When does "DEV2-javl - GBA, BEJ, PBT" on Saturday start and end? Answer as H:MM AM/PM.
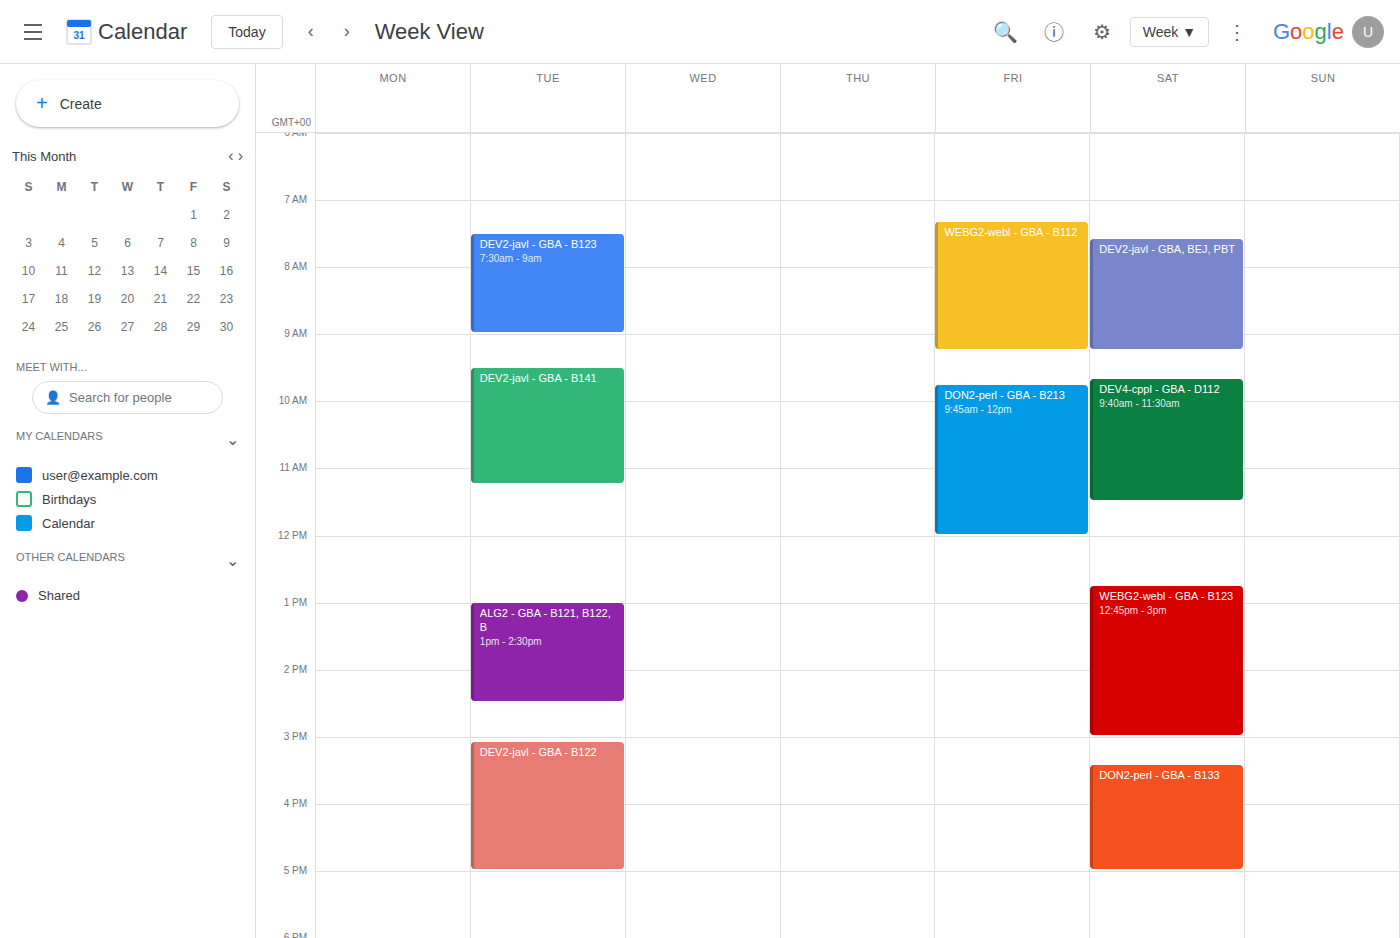
7:35 AM to 9:15 AM